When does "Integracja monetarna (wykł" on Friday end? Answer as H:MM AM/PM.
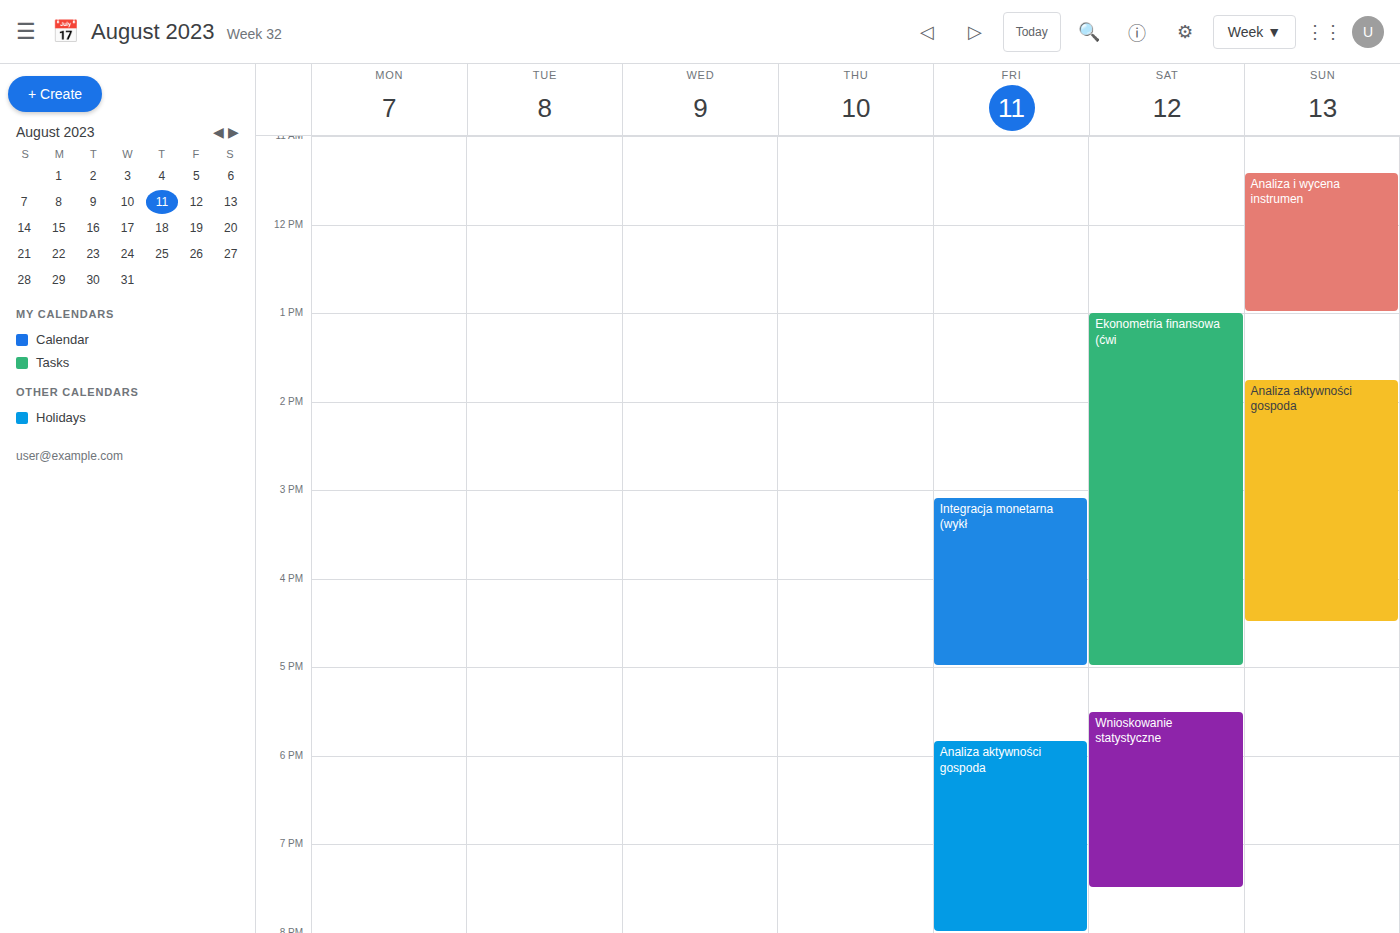
5:00 PM